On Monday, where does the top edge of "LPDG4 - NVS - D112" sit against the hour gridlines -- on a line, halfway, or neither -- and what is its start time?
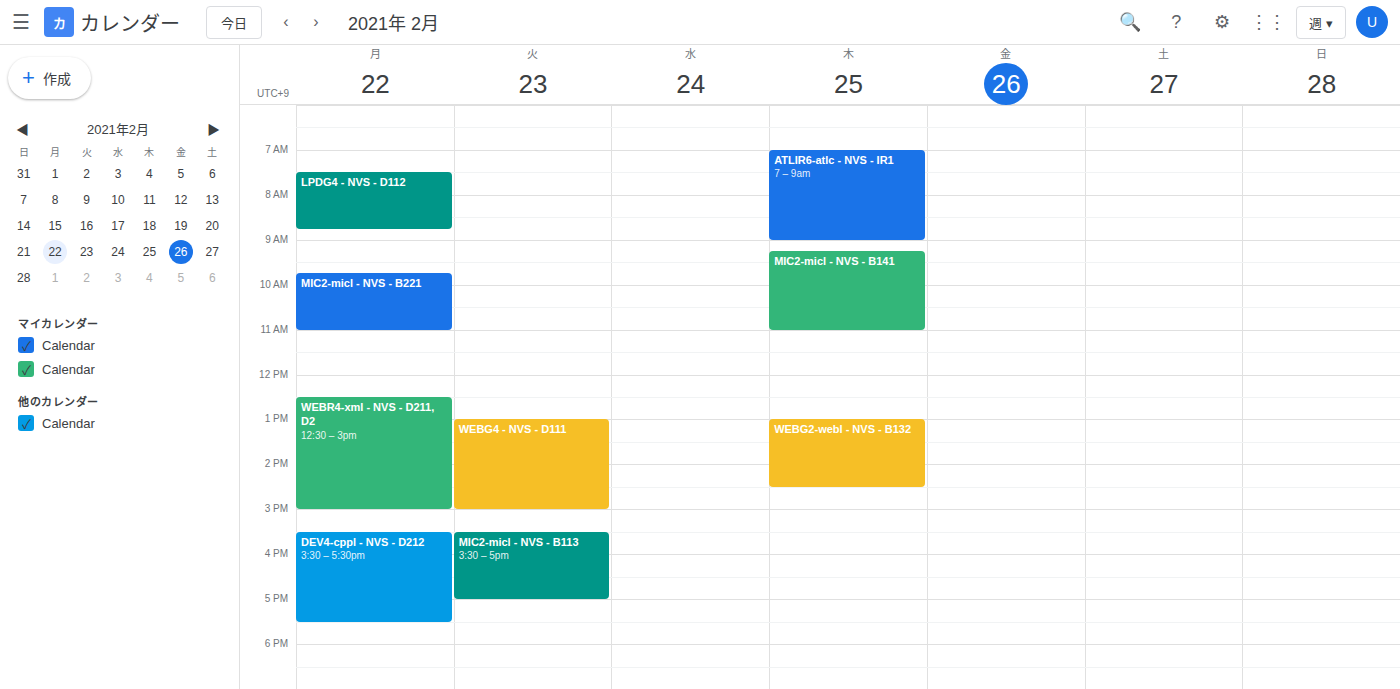
7:30 AM -- halfway between the 7 AM and 8 AM lines.